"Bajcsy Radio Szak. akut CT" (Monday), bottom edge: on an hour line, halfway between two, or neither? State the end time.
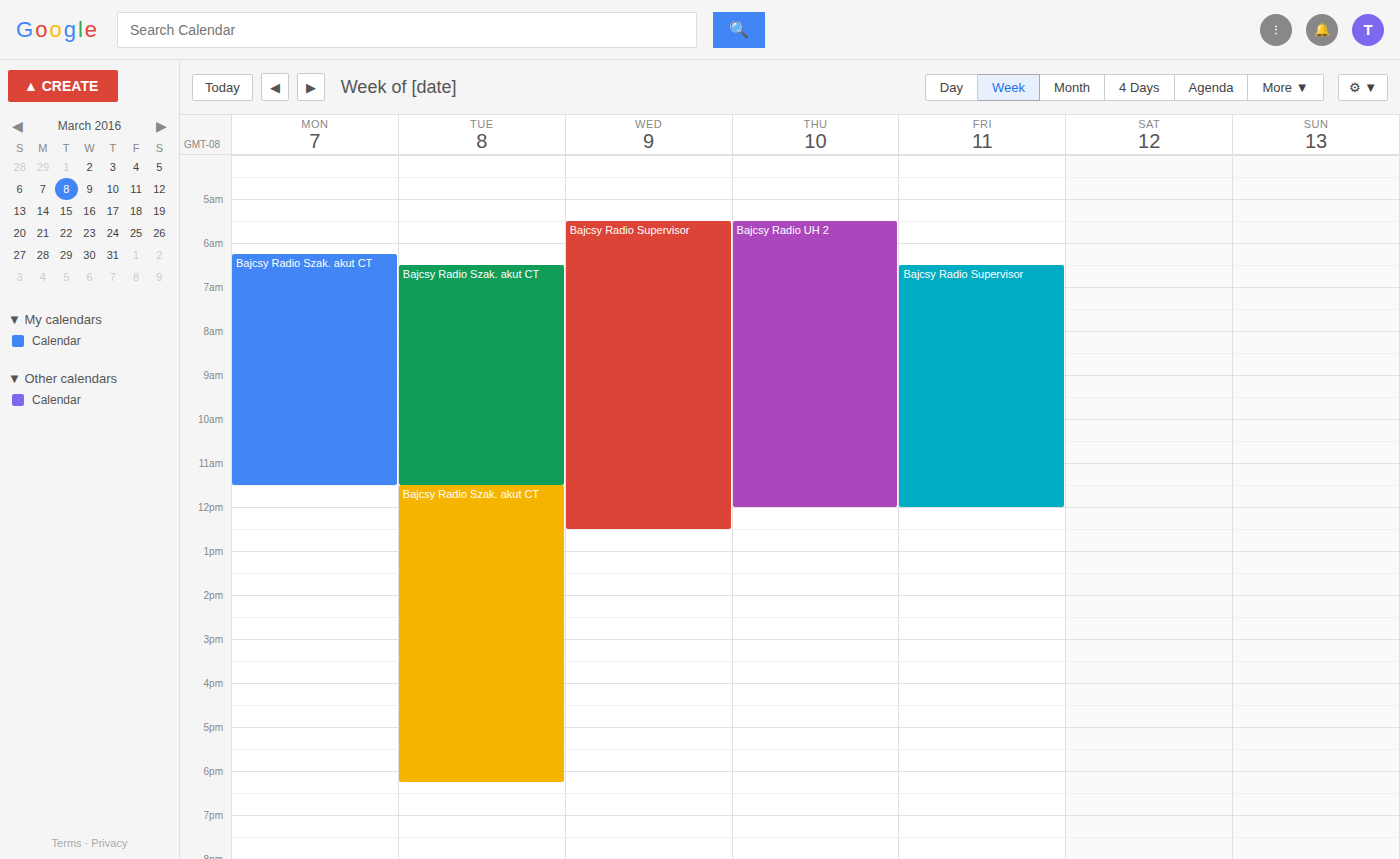
11:30 AM -- halfway between the 11 AM and 12 PM lines.